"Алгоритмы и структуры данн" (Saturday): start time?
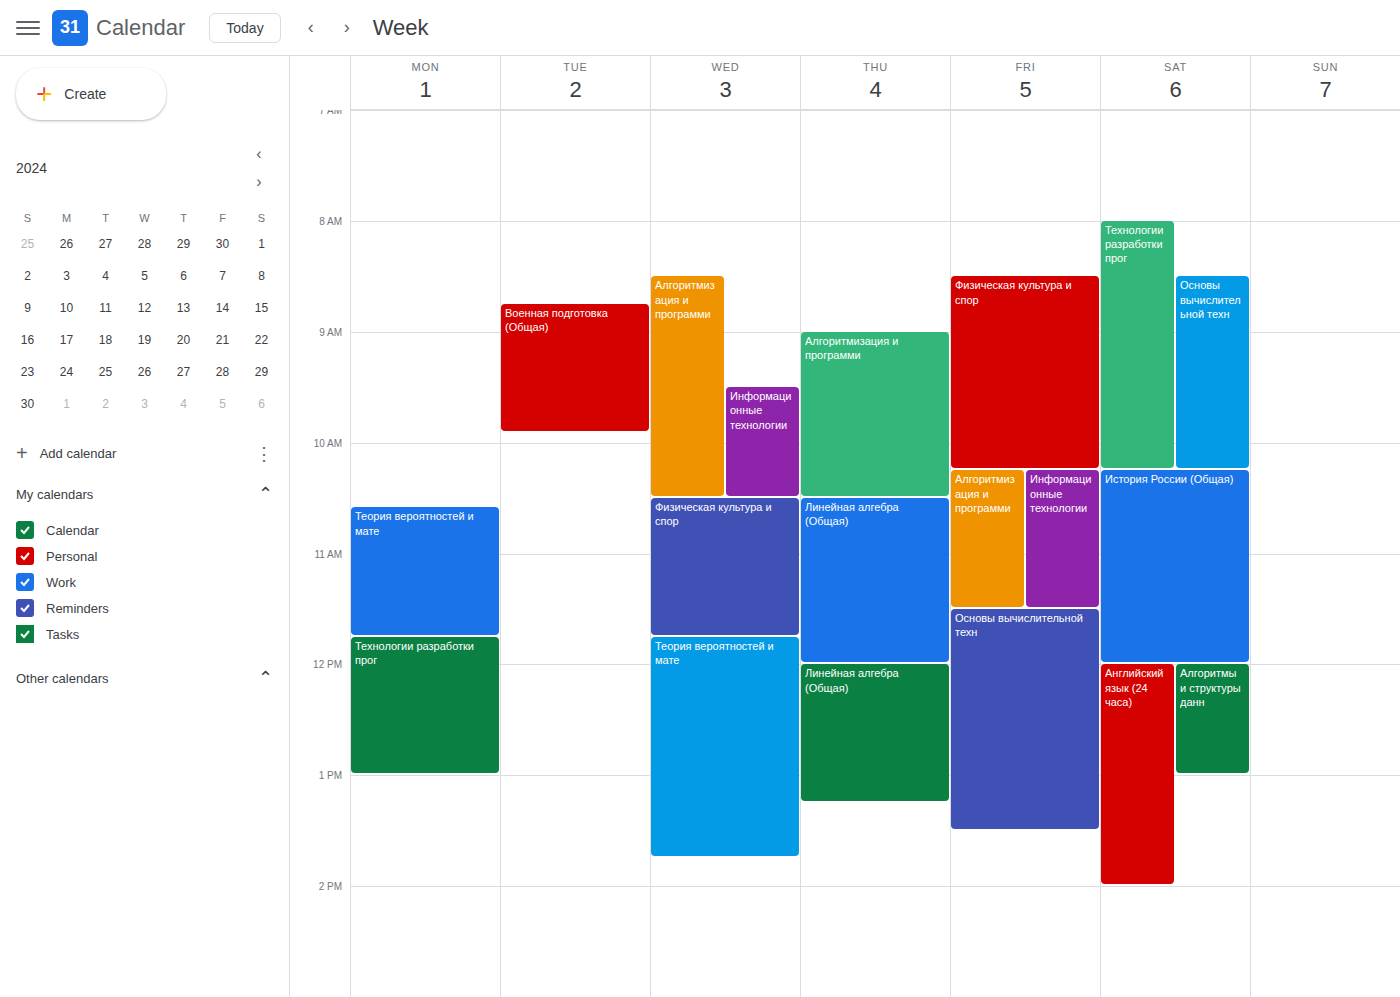
12:00